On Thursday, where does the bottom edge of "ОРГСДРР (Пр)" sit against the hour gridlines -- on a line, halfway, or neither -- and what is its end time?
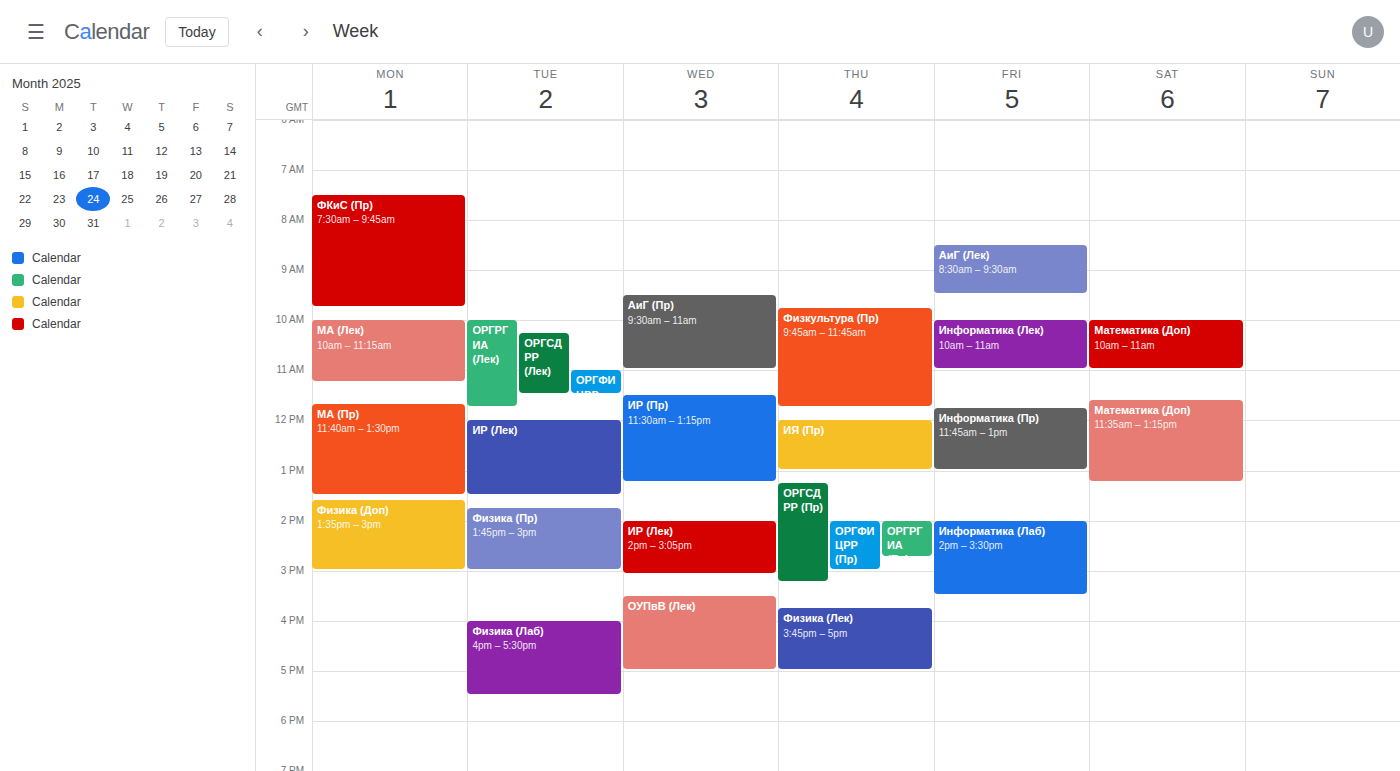
3:15 PM -- neither: a quarter of the way from the 3 PM line to the 4 PM line.